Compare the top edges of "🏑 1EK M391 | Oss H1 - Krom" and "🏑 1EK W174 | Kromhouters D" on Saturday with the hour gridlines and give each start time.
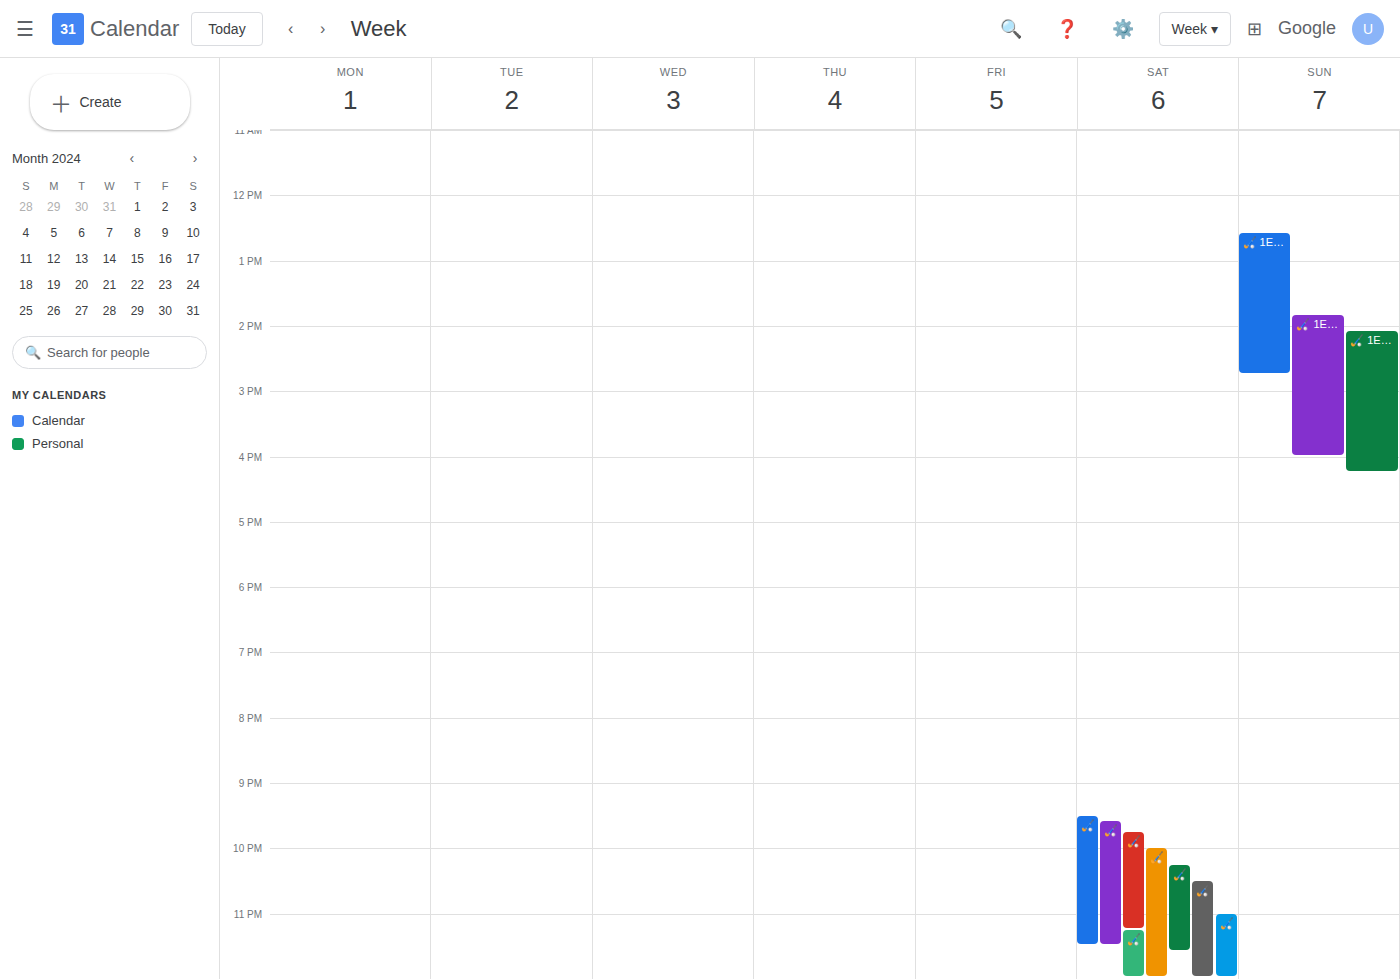
"🏑 1EK M391 | Oss H1 - Krom": 10:15 PM, neither: a quarter of the way from the 10 PM line to the 11 PM line. "🏑 1EK W174 | Kromhouters D": 11:00 PM, exactly on the 11 PM line.